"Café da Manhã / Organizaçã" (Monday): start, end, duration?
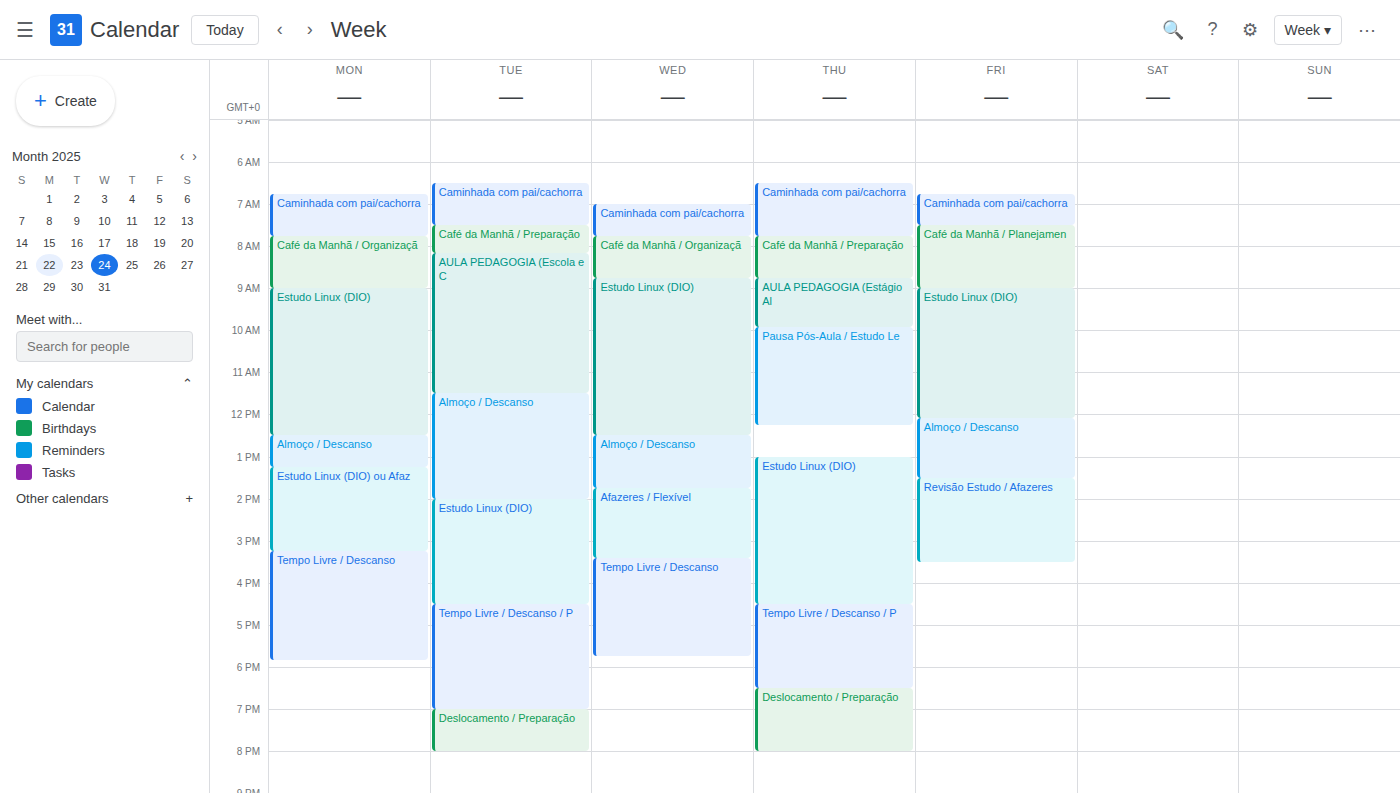
7:45 AM to 9:00 AM, 1 hour 15 minutes